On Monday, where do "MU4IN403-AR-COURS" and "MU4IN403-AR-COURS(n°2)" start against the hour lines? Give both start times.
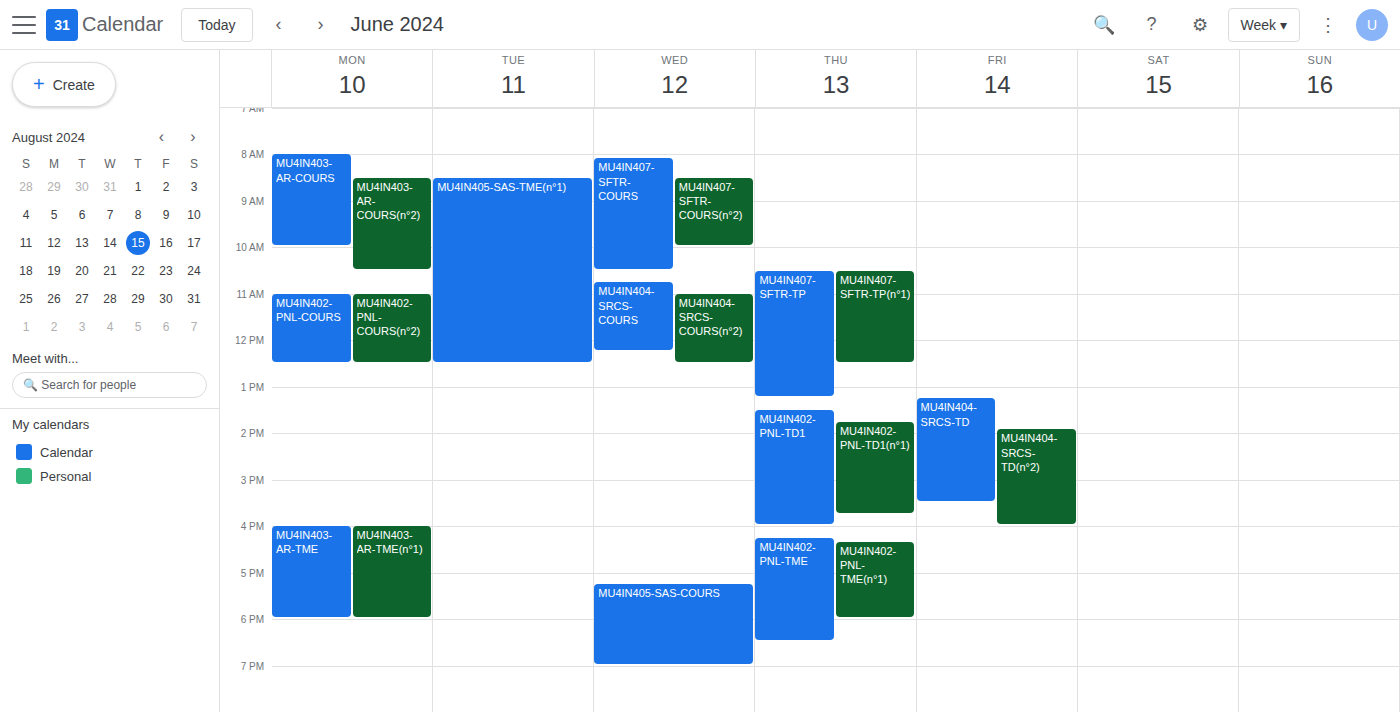
"MU4IN403-AR-COURS": 8:00 AM, exactly on the 8 AM line. "MU4IN403-AR-COURS(n°2)": 8:30 AM, halfway between the 8 AM and 9 AM lines.